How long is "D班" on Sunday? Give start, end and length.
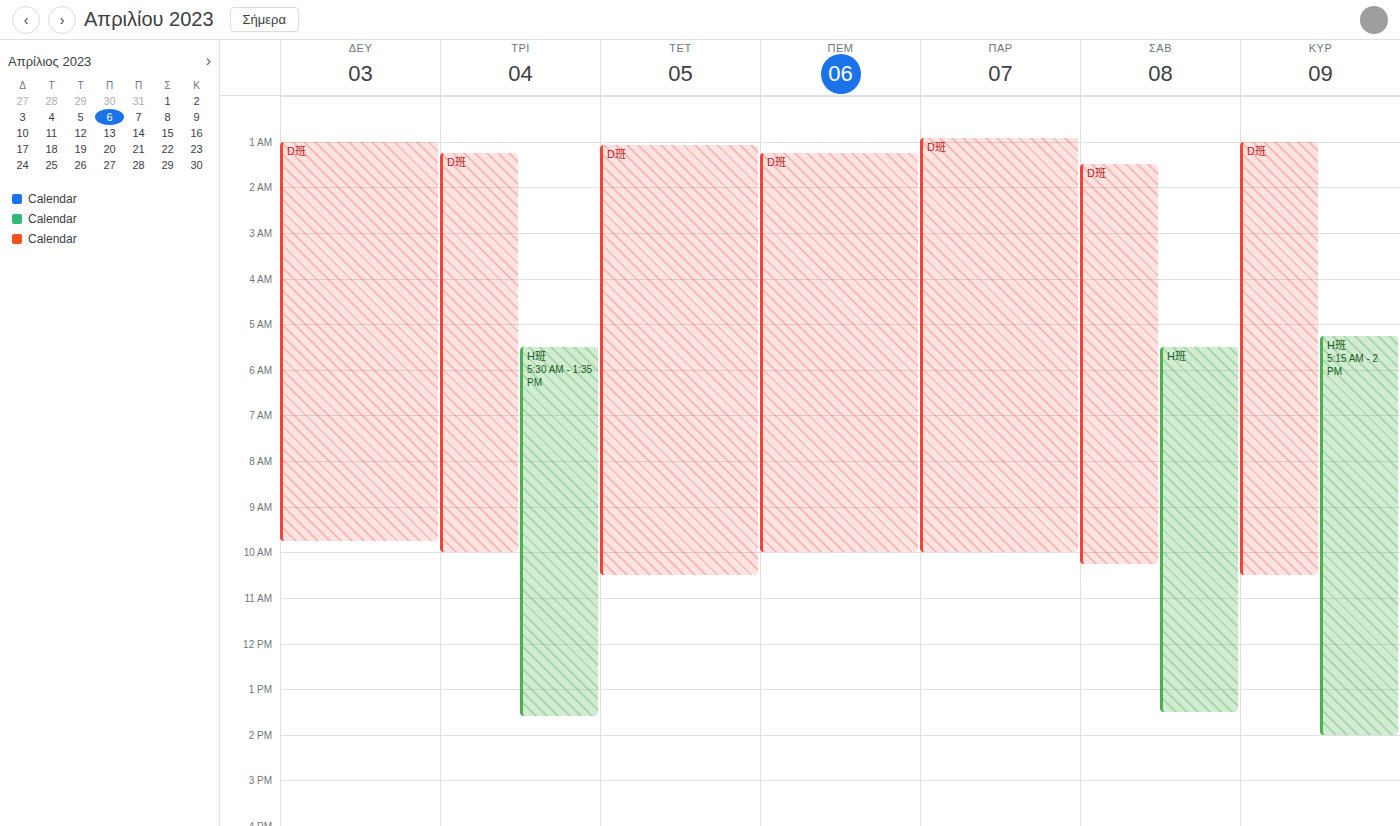
1:00 AM to 10:30 AM, 9 hours 30 minutes